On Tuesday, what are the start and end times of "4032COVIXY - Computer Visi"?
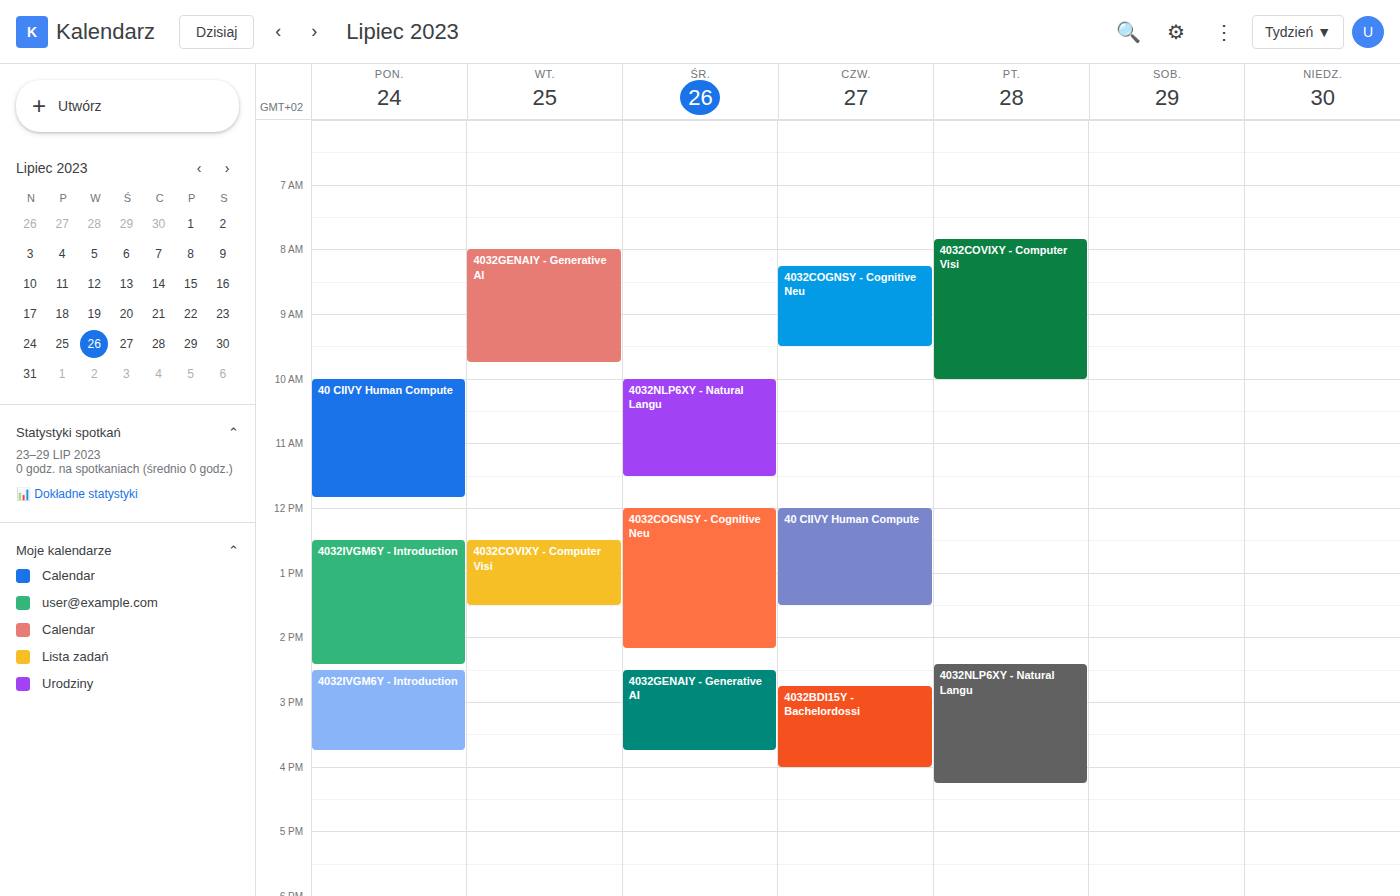
12:30 PM to 1:30 PM